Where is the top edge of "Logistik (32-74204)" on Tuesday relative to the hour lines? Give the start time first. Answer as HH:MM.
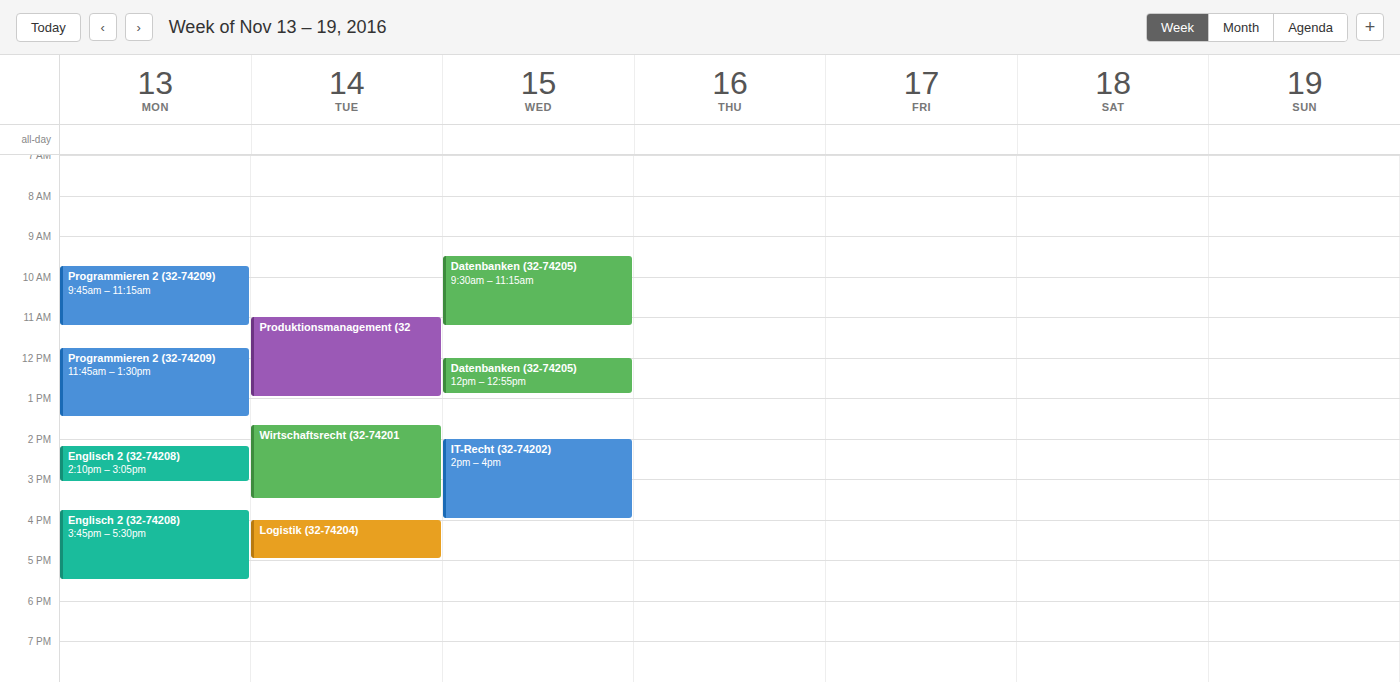
16:00 -- exactly on the 16:00 line.